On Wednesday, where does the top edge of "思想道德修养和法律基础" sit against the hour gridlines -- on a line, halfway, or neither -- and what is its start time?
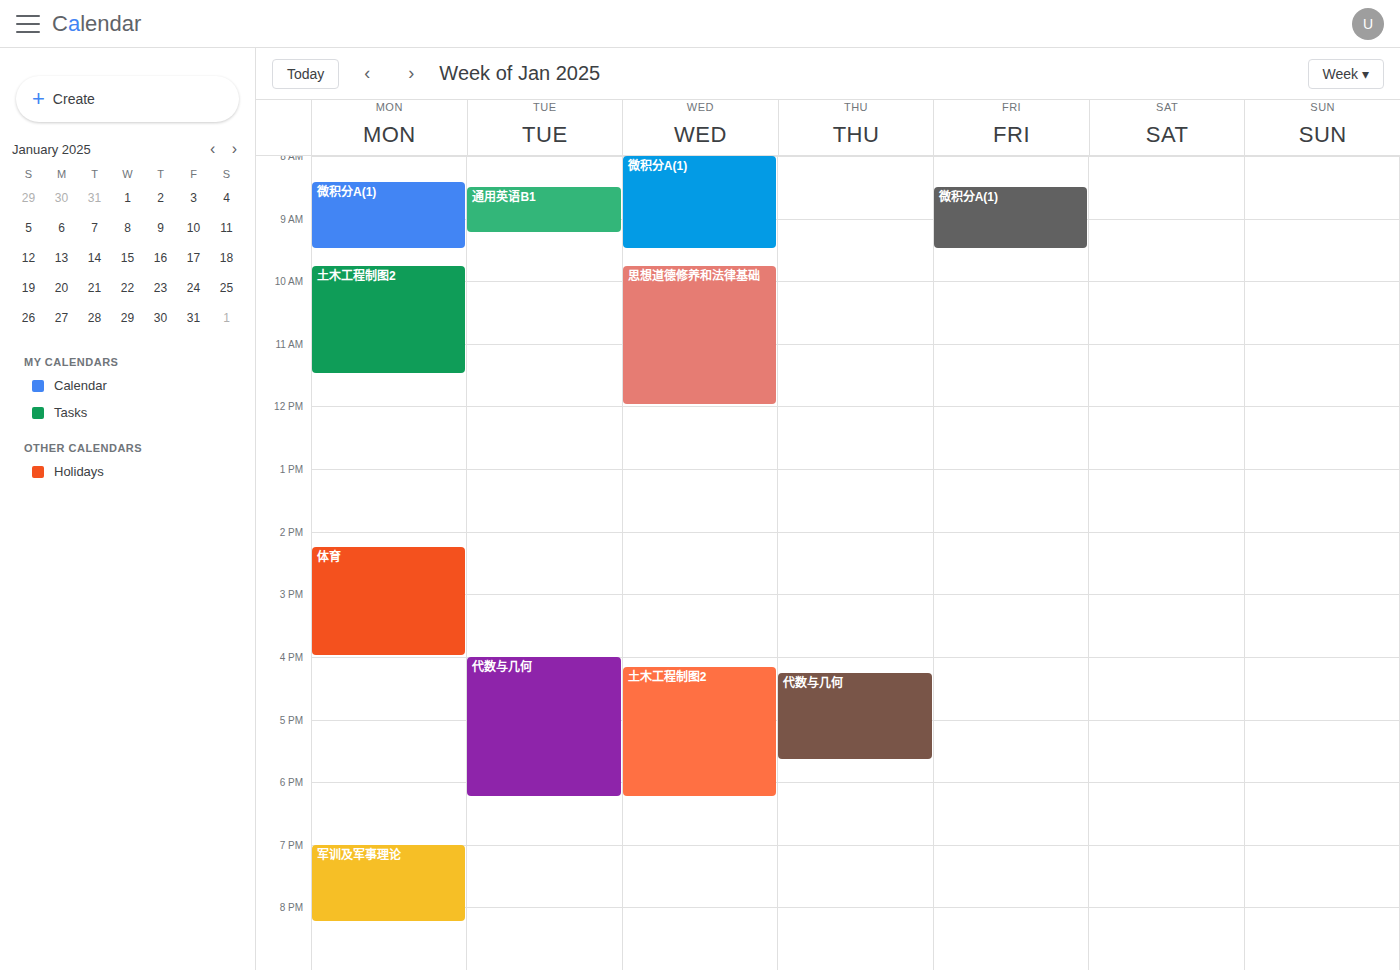
9:45 AM -- neither: three quarters of the way from the 9 AM line to the 10 AM line.